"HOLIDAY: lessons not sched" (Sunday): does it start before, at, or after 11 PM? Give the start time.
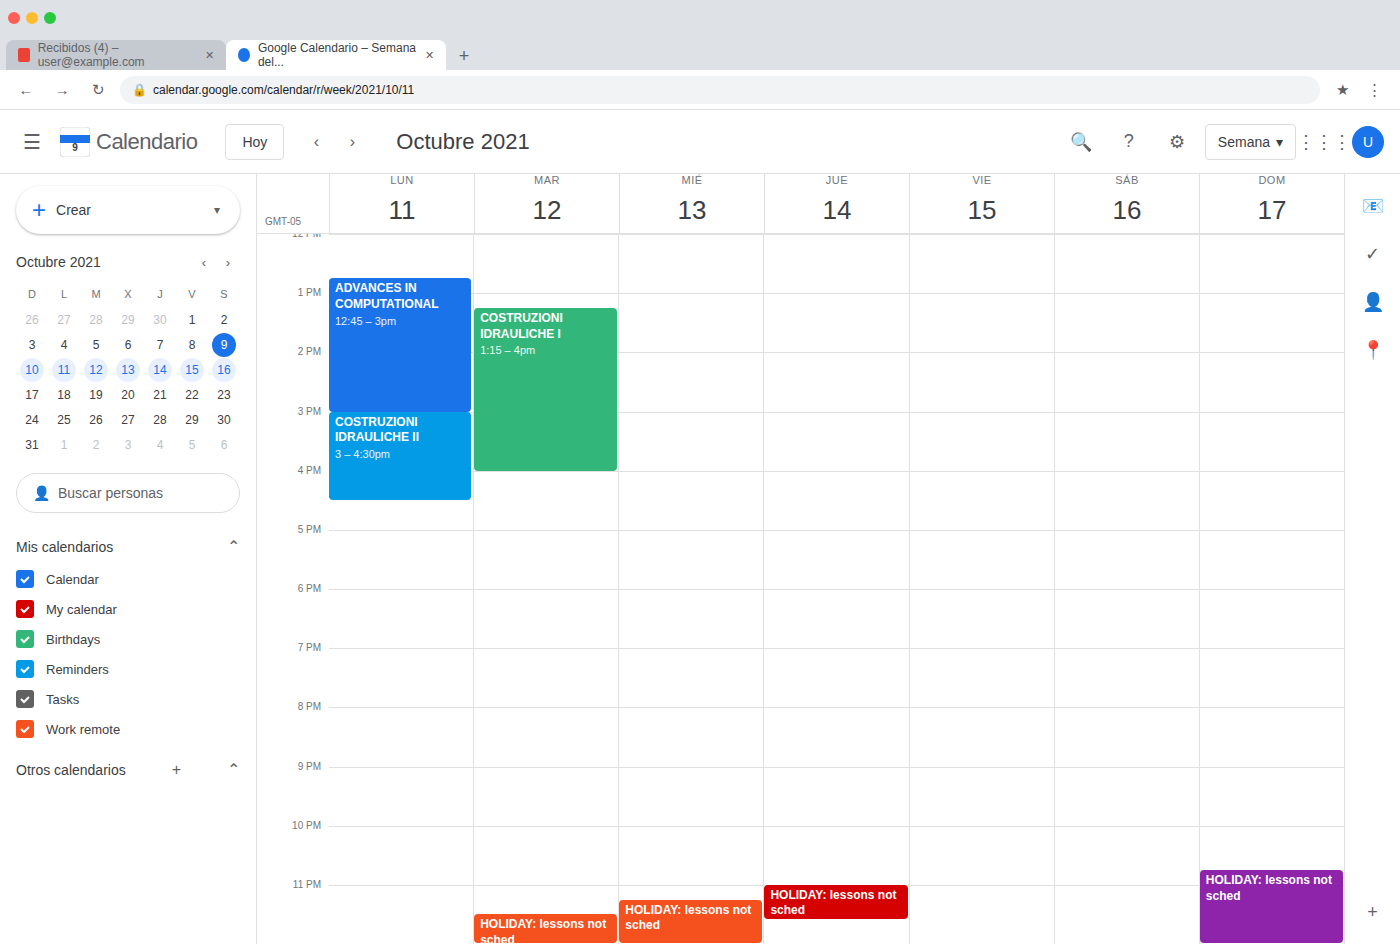
10:45 PM -- before 11 PM, 15 minutes above the 11 PM line.